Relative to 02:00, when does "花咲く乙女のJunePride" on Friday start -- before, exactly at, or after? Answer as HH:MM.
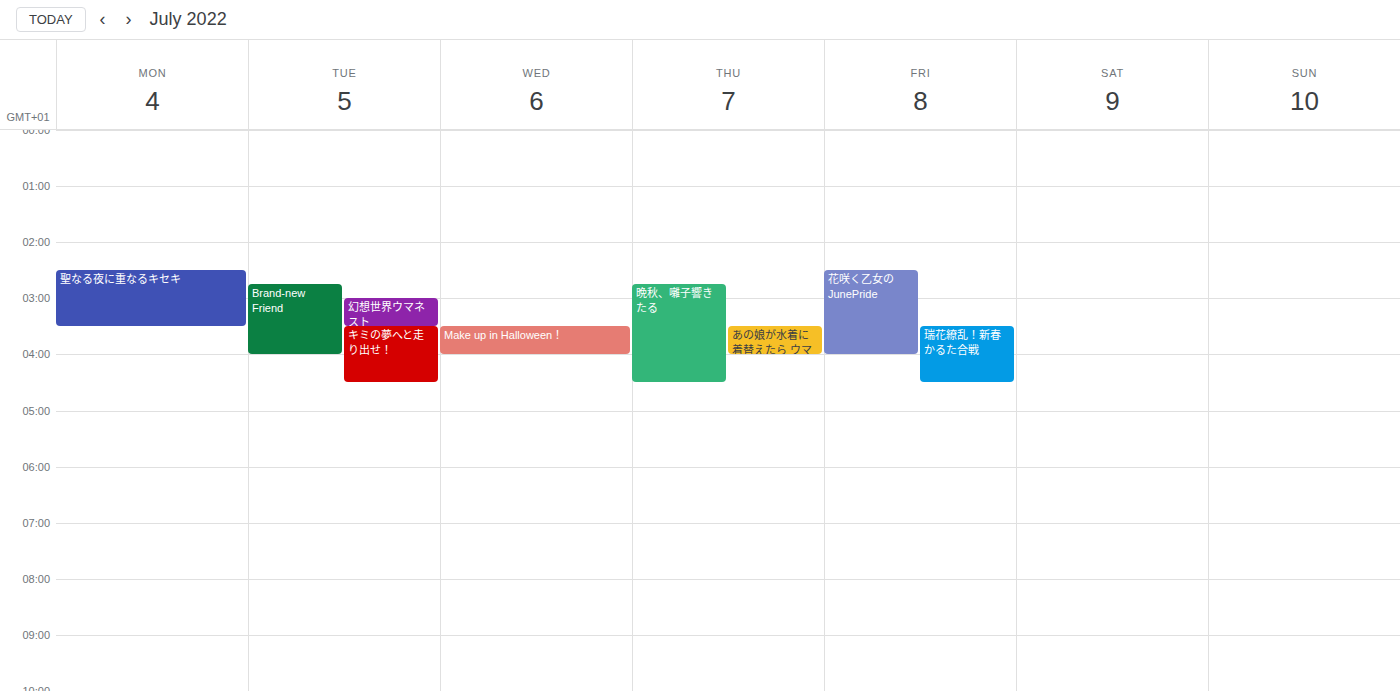
02:30 -- after 02:00, 30 minutes below the 02:00 line.